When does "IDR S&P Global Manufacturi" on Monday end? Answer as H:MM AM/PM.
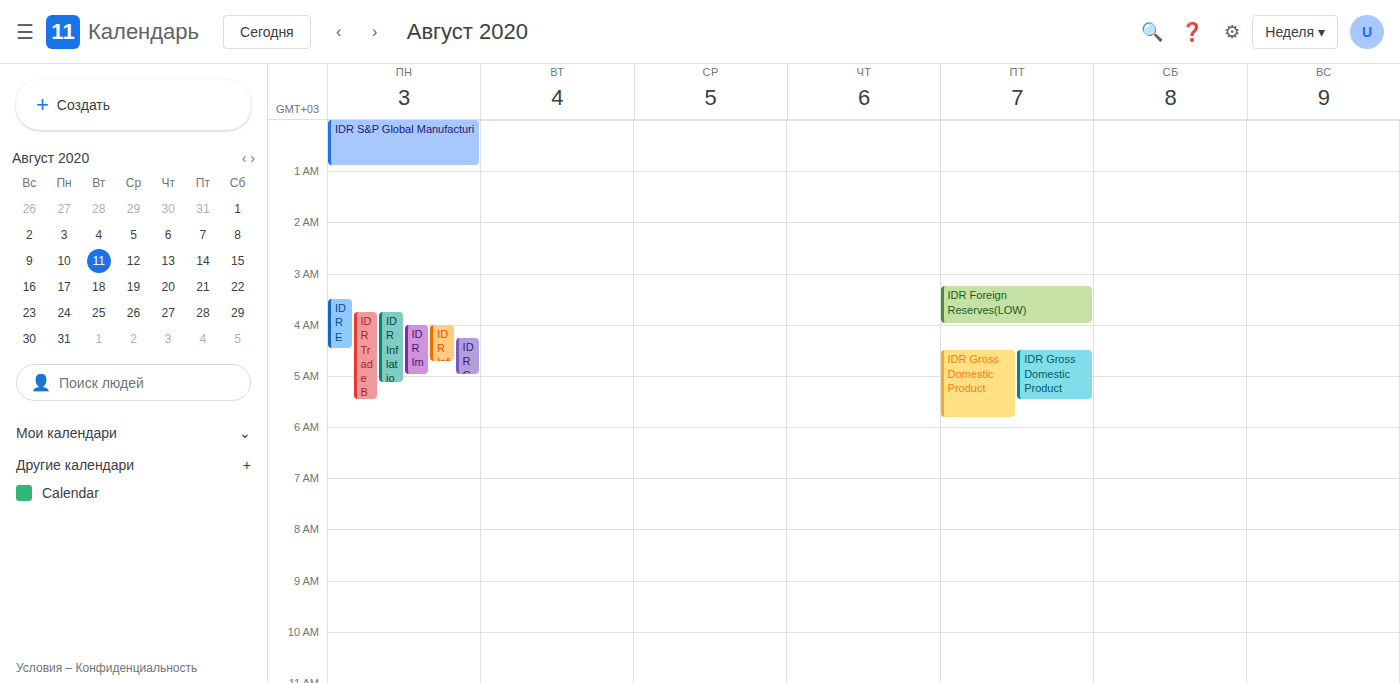
12:55 AM